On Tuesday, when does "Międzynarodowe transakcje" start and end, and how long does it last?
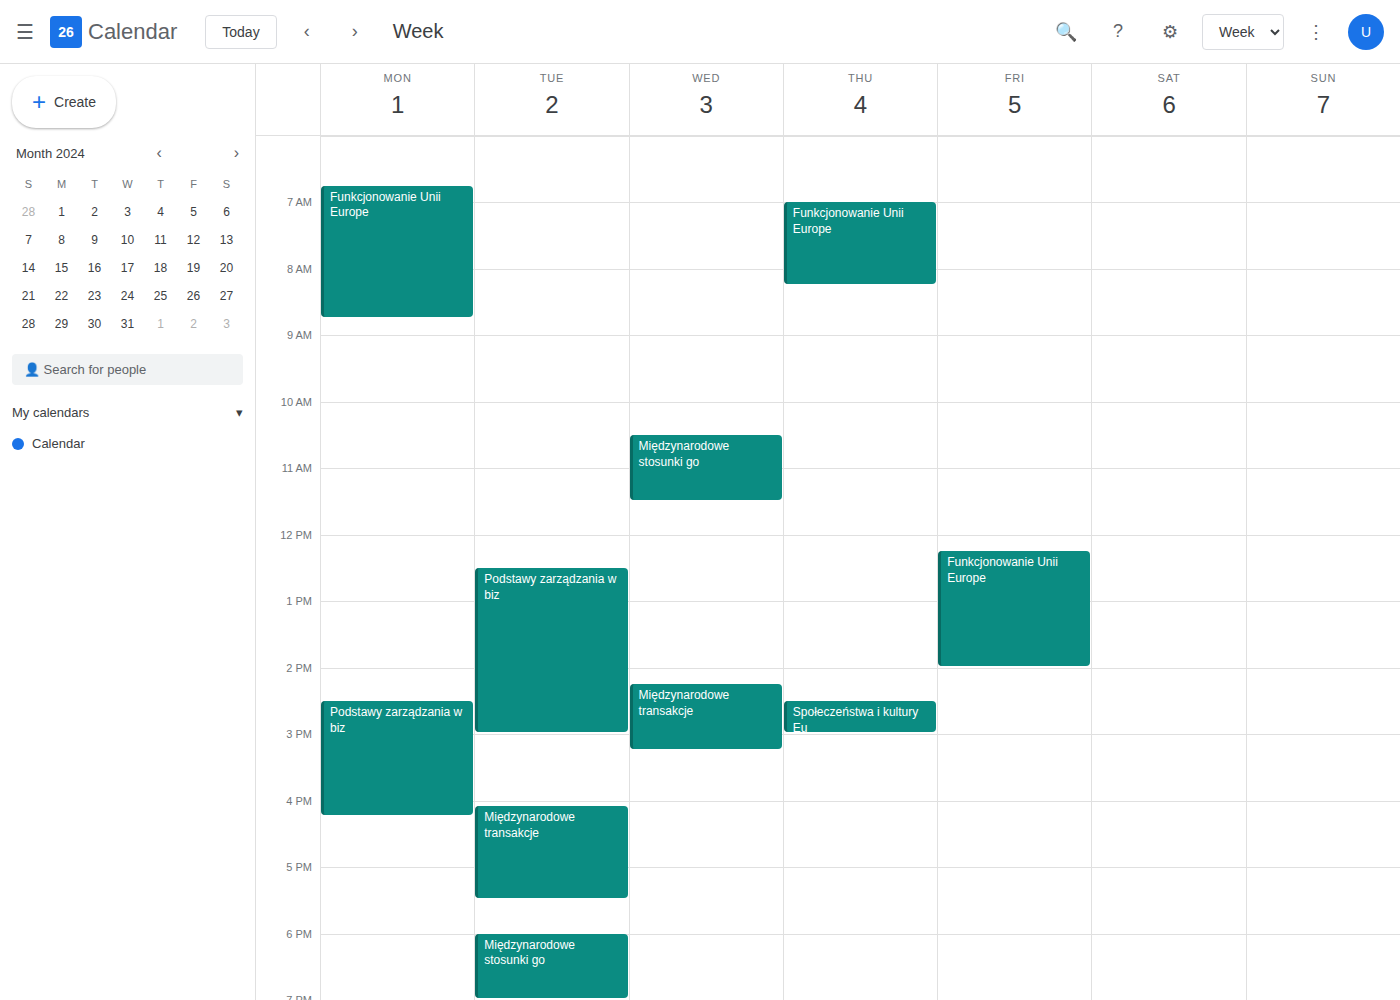
4:05 PM to 5:30 PM, 1 hour 25 minutes